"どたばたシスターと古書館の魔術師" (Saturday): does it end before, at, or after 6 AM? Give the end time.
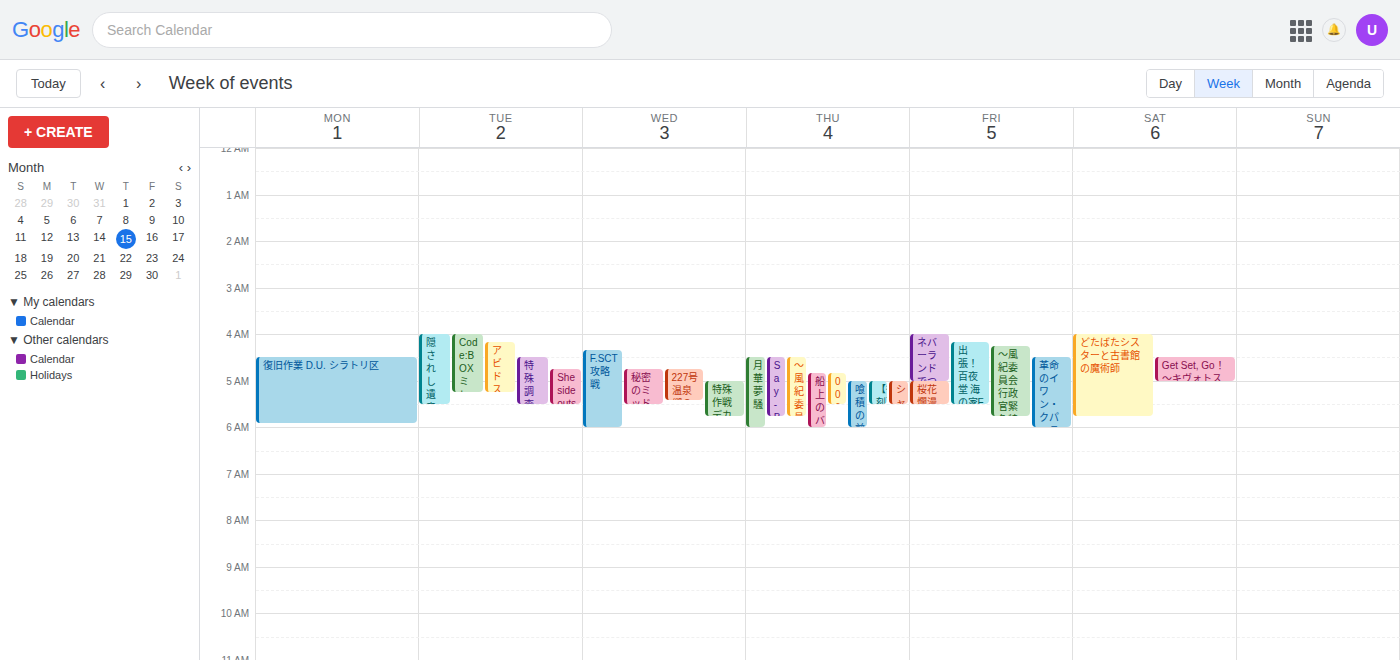
5:45 AM -- before 6 AM, 15 minutes above the 6 AM line.